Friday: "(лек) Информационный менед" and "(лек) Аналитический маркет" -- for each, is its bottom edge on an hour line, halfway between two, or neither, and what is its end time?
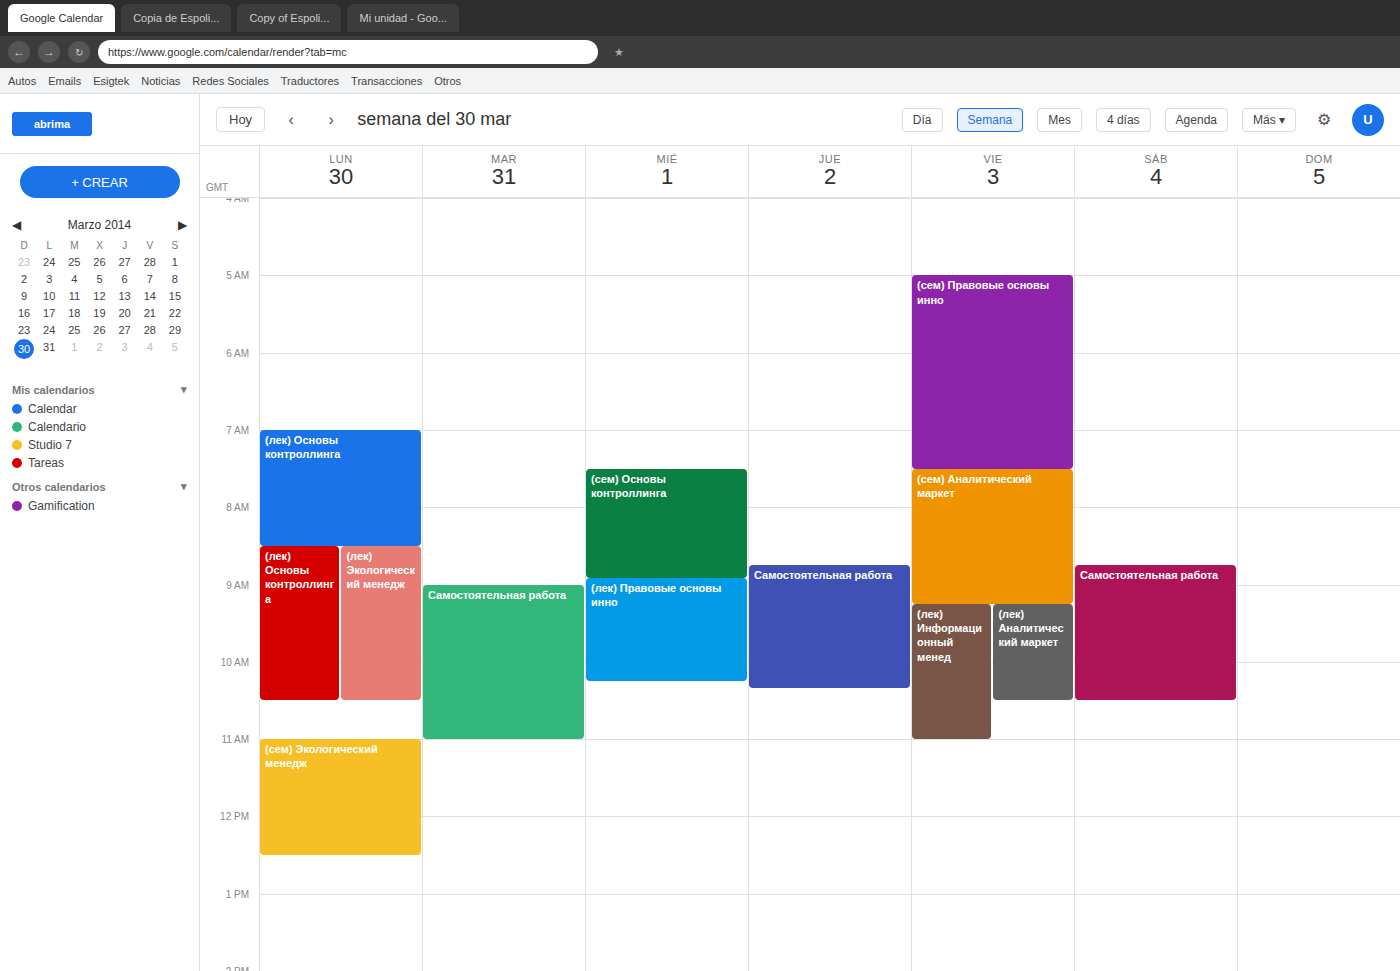
"(лек) Информационный менед": 11:00 AM, exactly on the 11 AM line. "(лек) Аналитический маркет": 10:30 AM, halfway between the 10 AM and 11 AM lines.